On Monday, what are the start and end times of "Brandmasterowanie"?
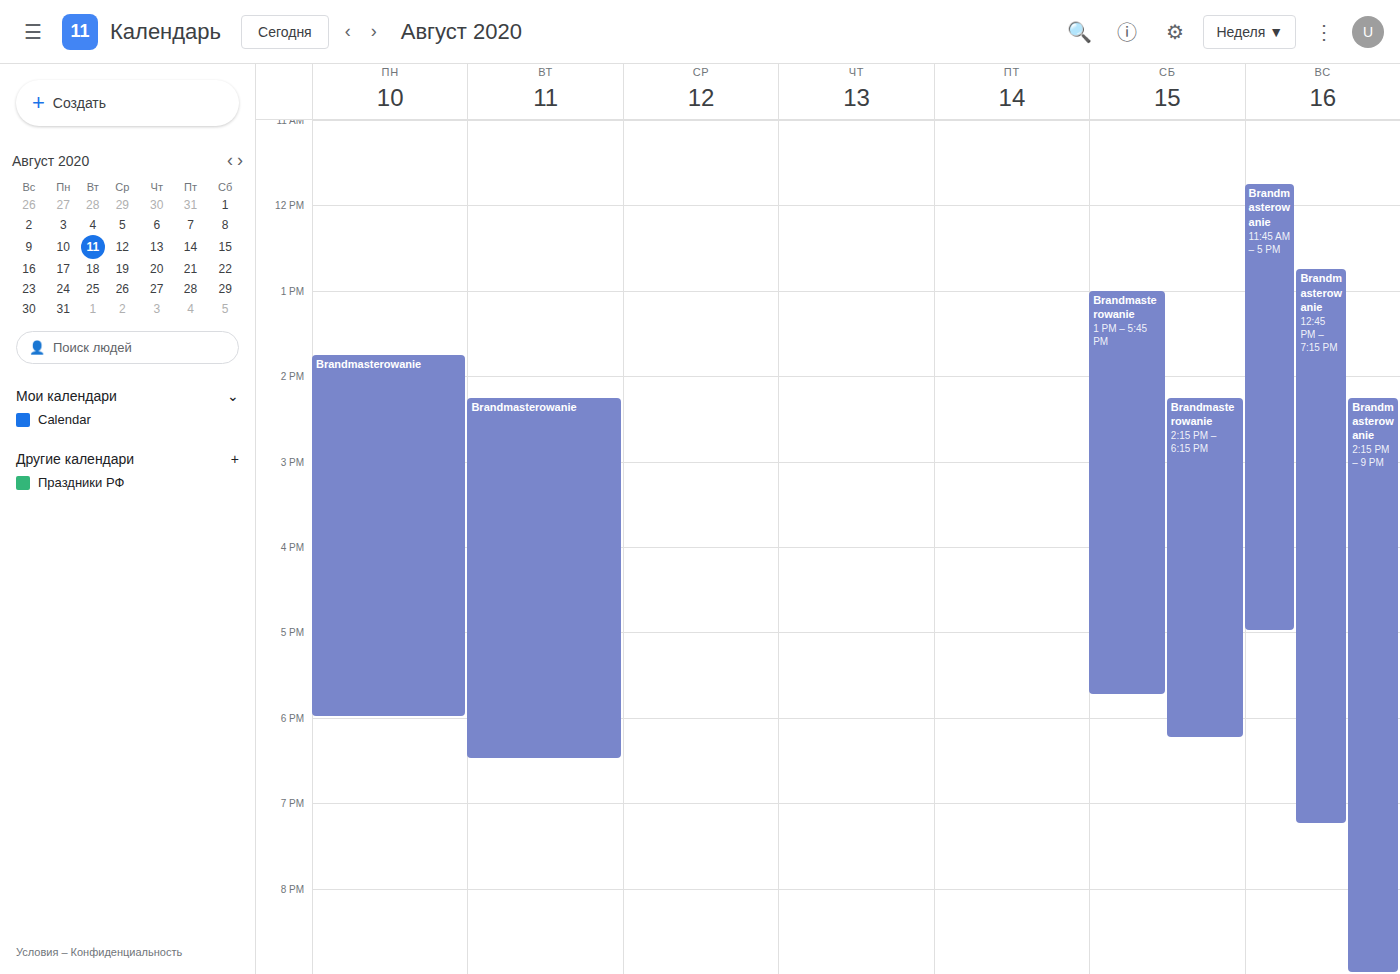
1:45 PM to 6:00 PM